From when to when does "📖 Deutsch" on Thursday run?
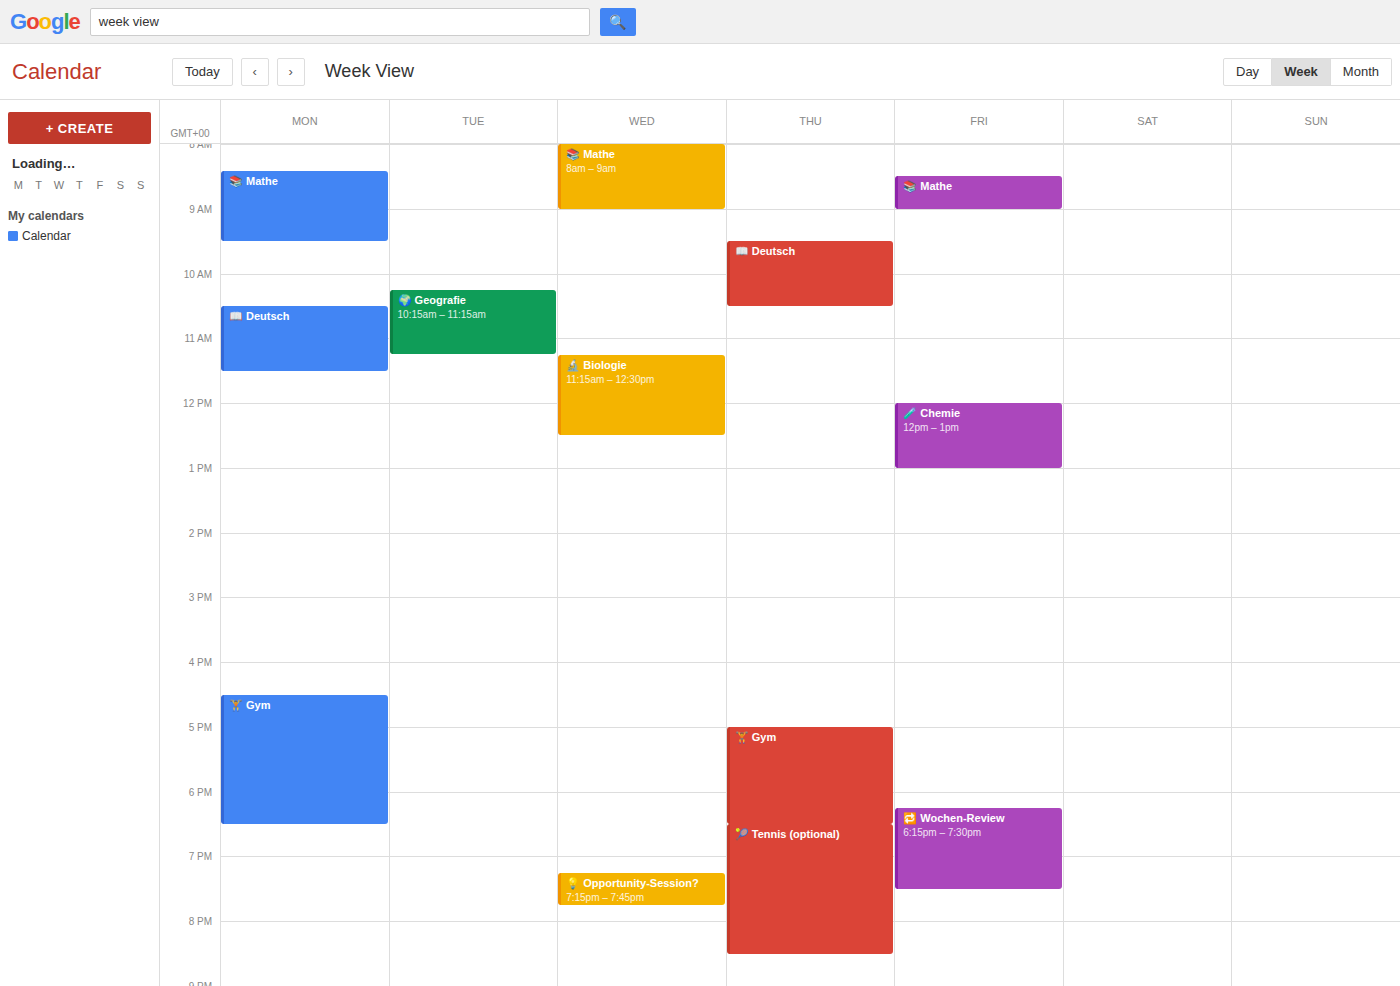
9:30 AM to 10:30 AM